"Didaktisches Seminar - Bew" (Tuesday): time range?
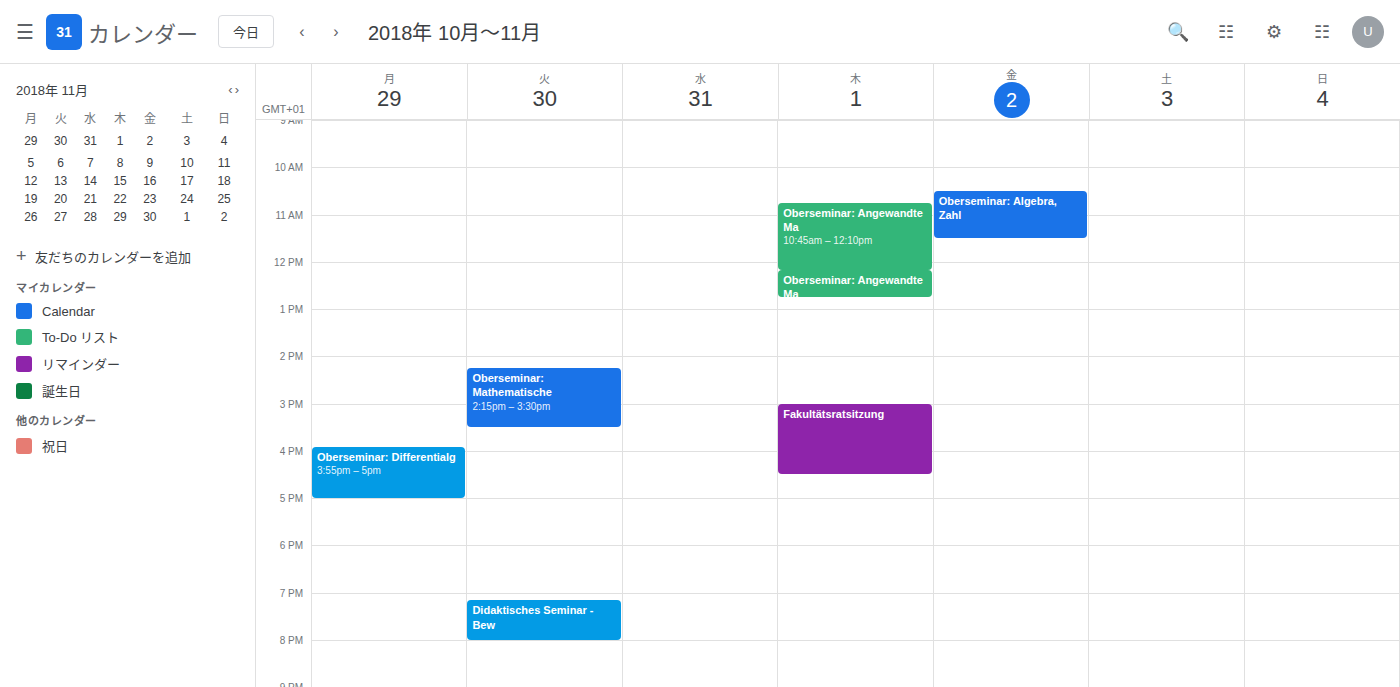
7:10 PM to 8:00 PM